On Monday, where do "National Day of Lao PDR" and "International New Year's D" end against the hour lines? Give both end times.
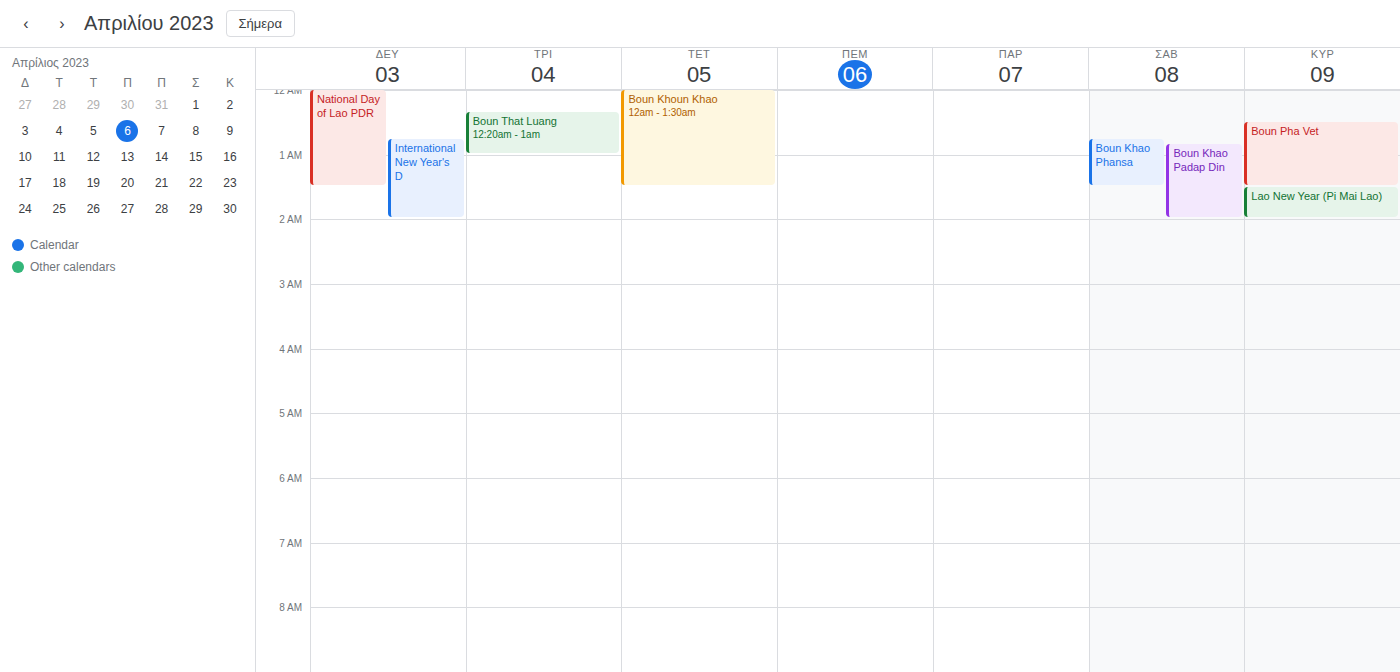
"National Day of Lao PDR": 1:30 AM, halfway between the 1 AM and 2 AM lines. "International New Year's D": 2:00 AM, exactly on the 2 AM line.